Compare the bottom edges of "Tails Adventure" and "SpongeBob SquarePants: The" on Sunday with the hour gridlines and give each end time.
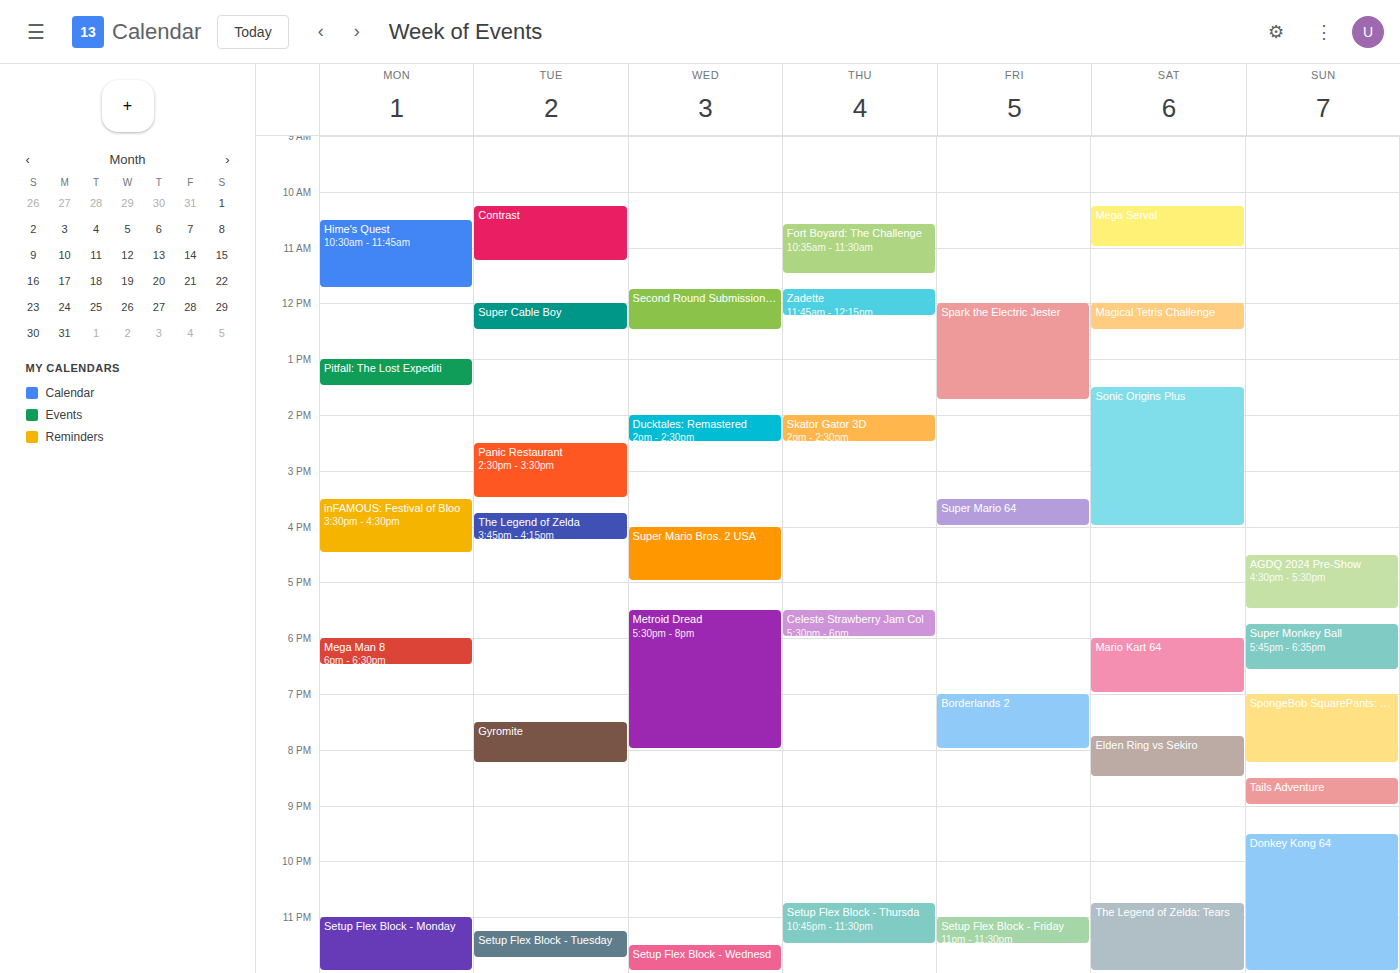
"Tails Adventure": 21:00, exactly on the 21:00 line. "SpongeBob SquarePants: The": 20:15, neither: a quarter of the way from the 20:00 line to the 21:00 line.